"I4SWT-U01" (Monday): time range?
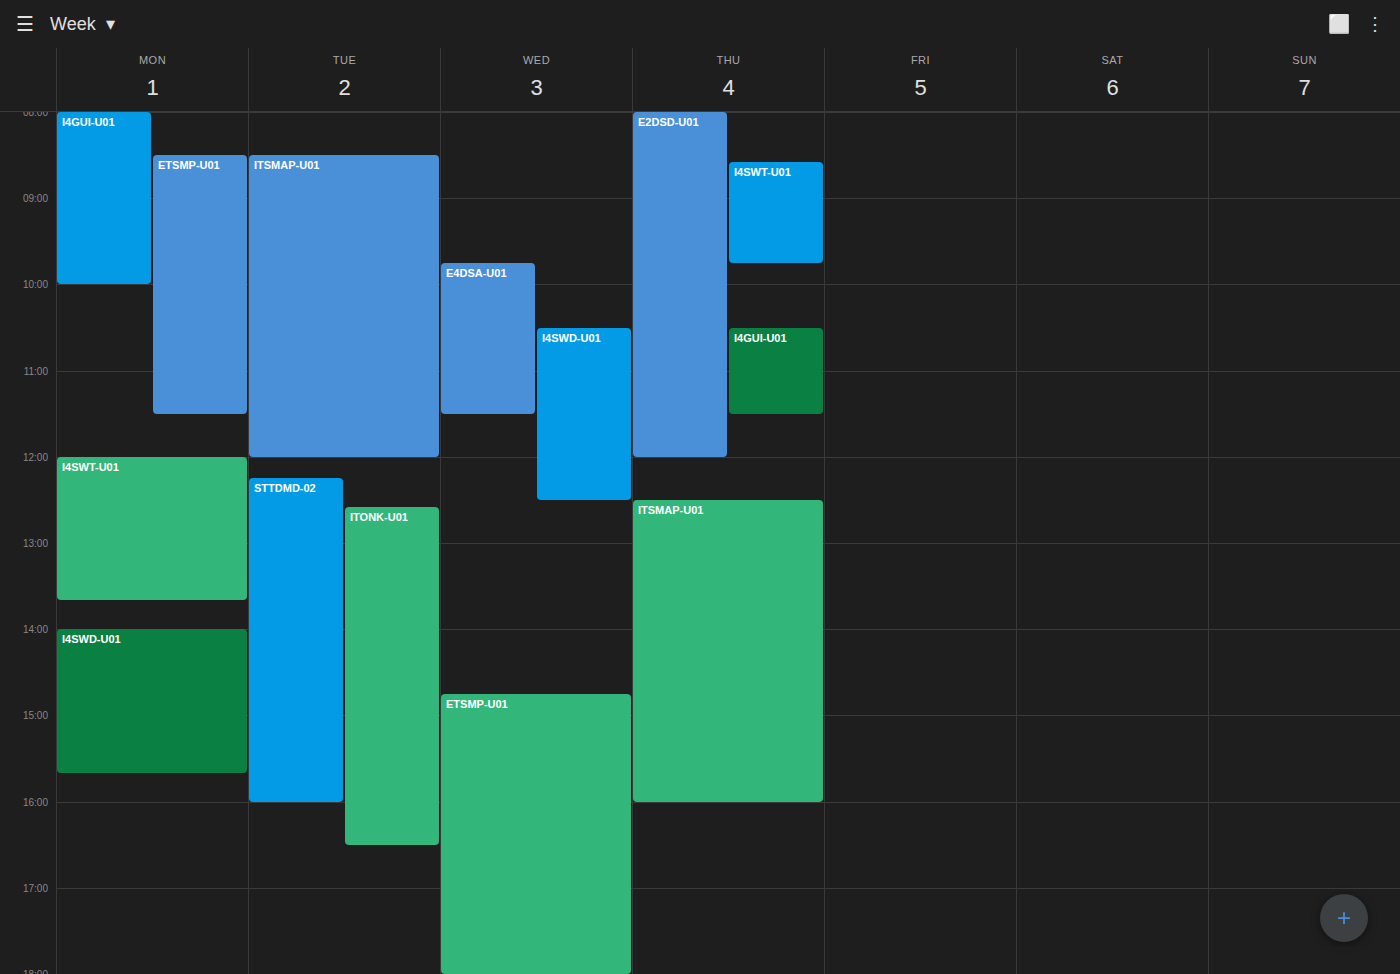
12:00 PM to 1:40 PM